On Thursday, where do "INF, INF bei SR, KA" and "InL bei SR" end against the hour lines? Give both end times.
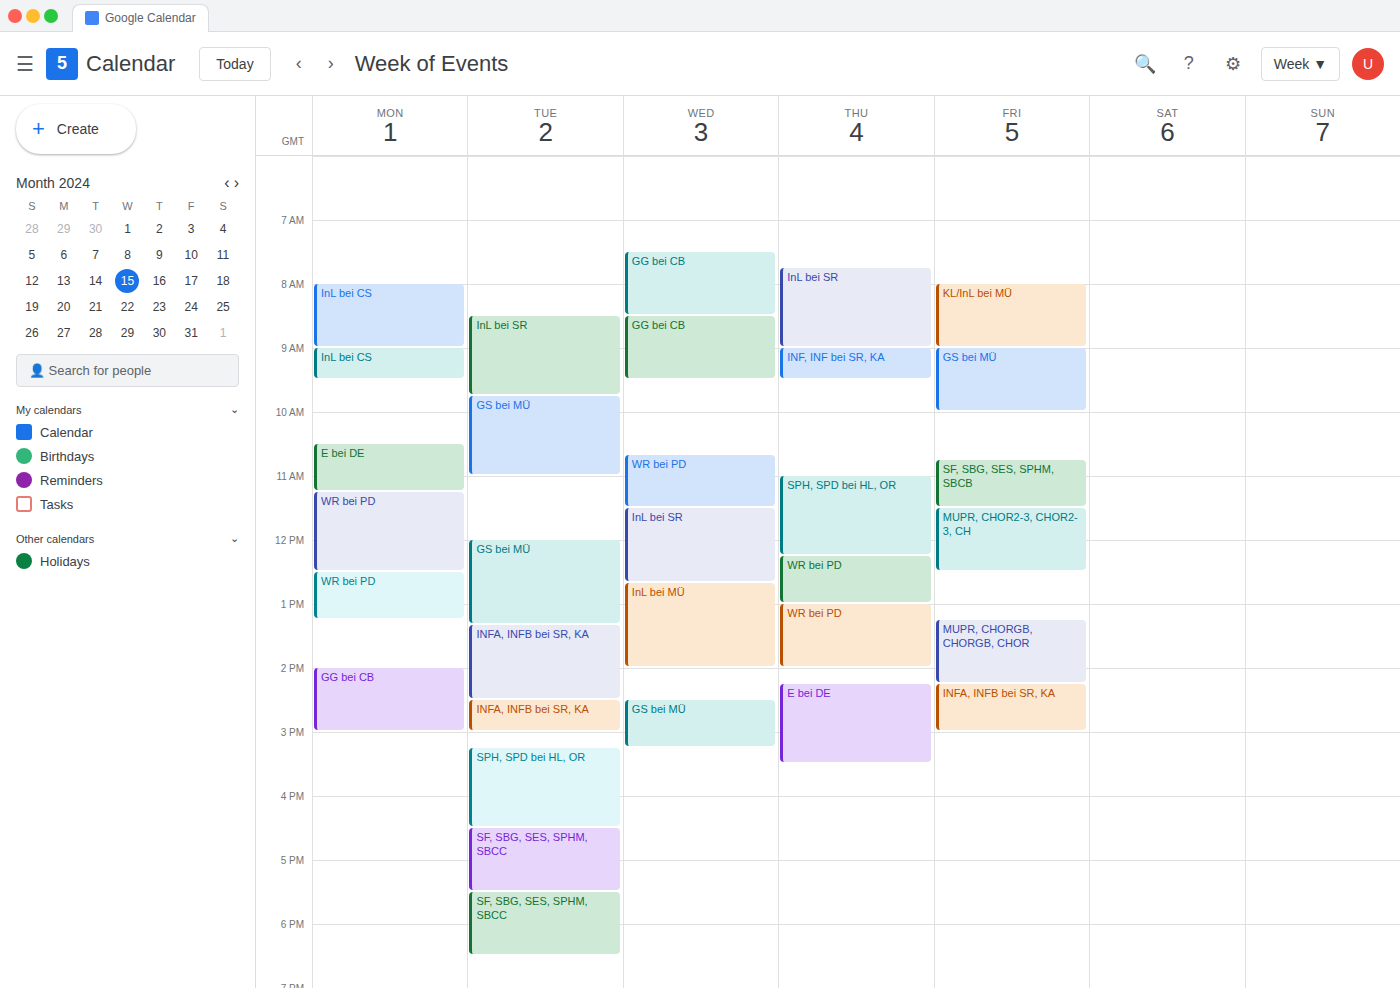
"INF, INF bei SR, KA": 9:30 AM, halfway between the 9 AM and 10 AM lines. "InL bei SR": 9:00 AM, exactly on the 9 AM line.